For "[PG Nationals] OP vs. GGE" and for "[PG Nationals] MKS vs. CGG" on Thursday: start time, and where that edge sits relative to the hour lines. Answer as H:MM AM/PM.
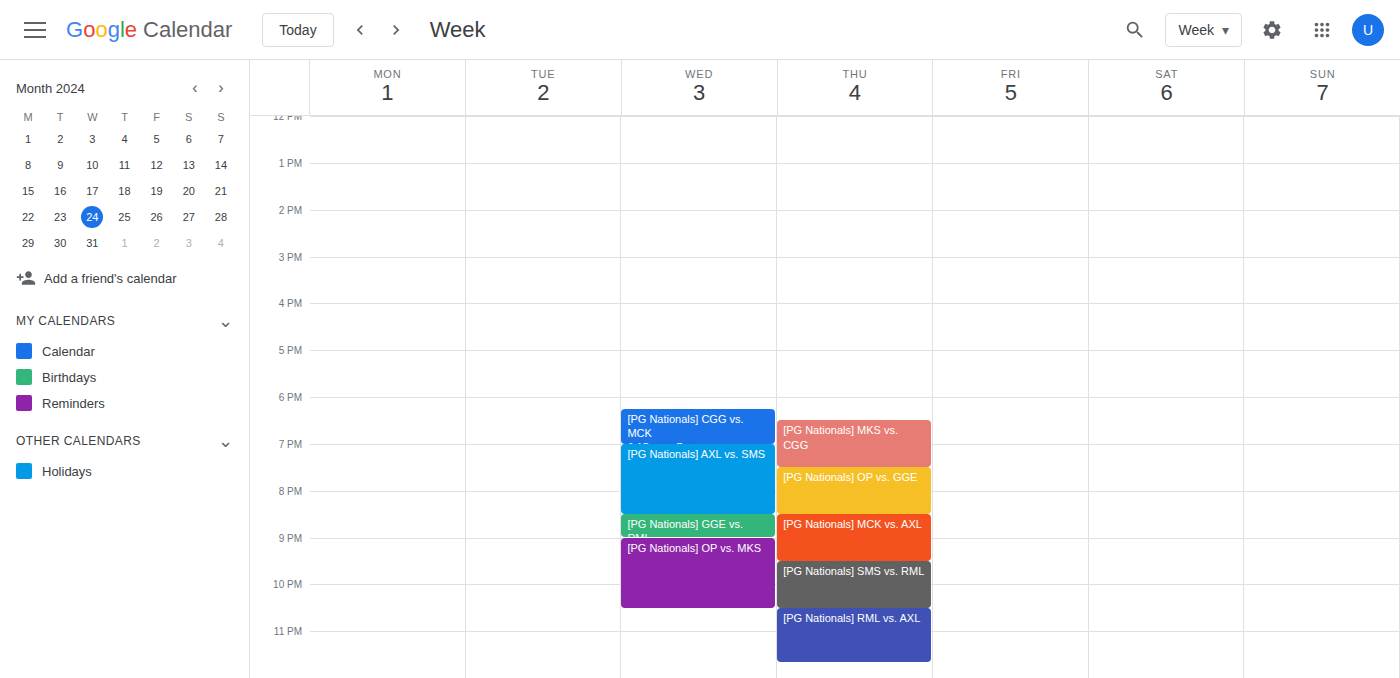
"[PG Nationals] OP vs. GGE": 7:30 PM, halfway between the 7 PM and 8 PM lines. "[PG Nationals] MKS vs. CGG": 6:30 PM, halfway between the 6 PM and 7 PM lines.